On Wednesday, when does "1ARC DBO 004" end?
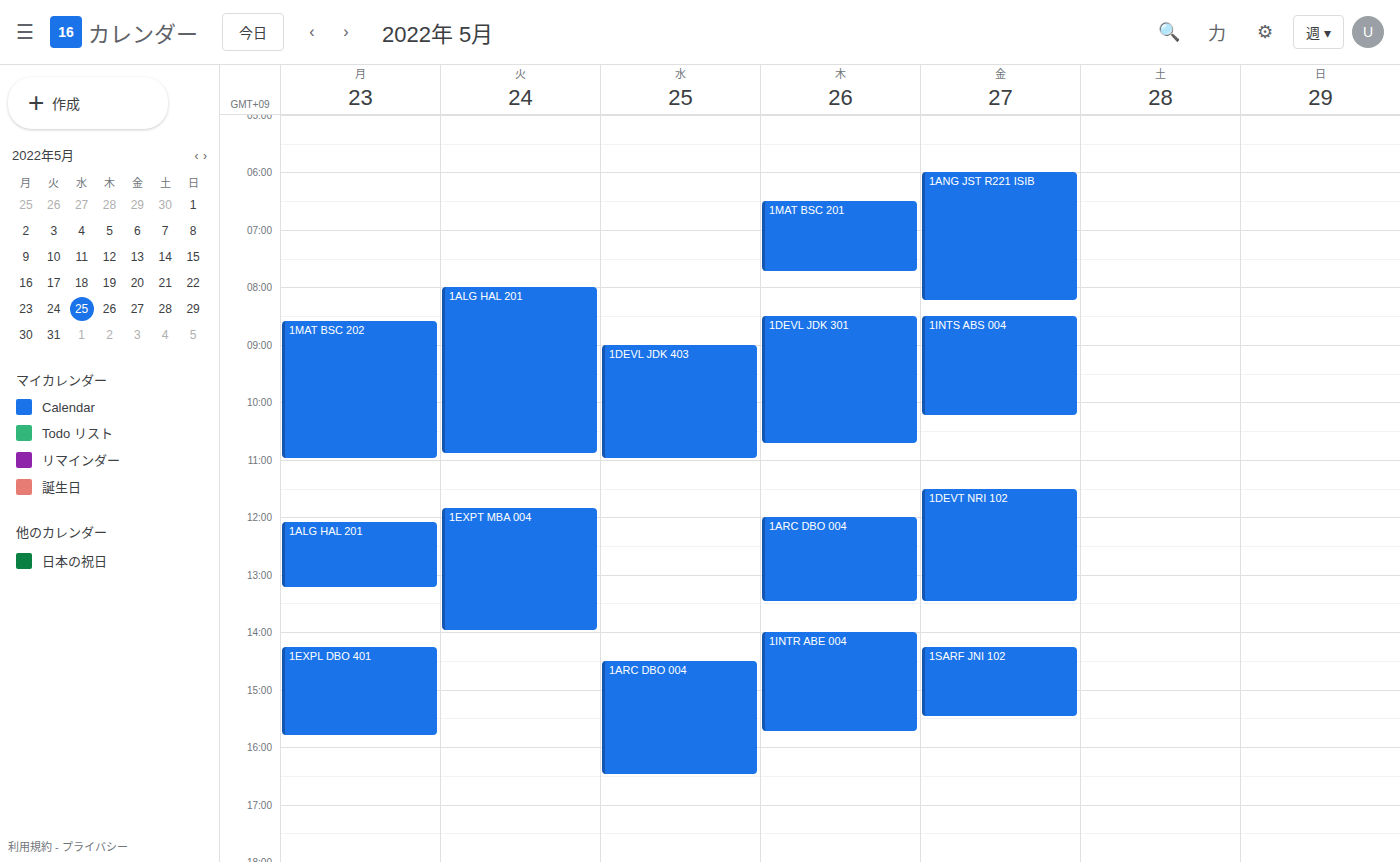
16:30